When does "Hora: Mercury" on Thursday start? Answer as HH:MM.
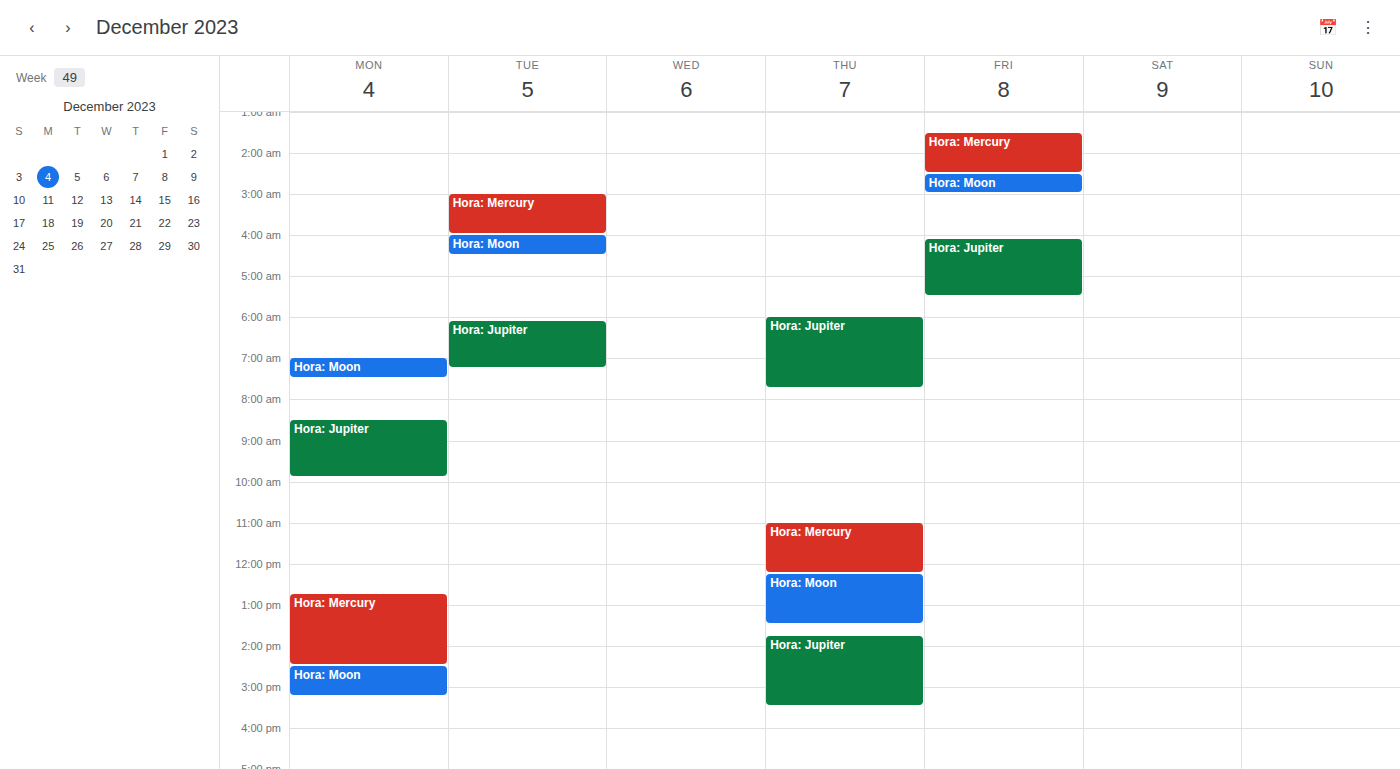
11:00